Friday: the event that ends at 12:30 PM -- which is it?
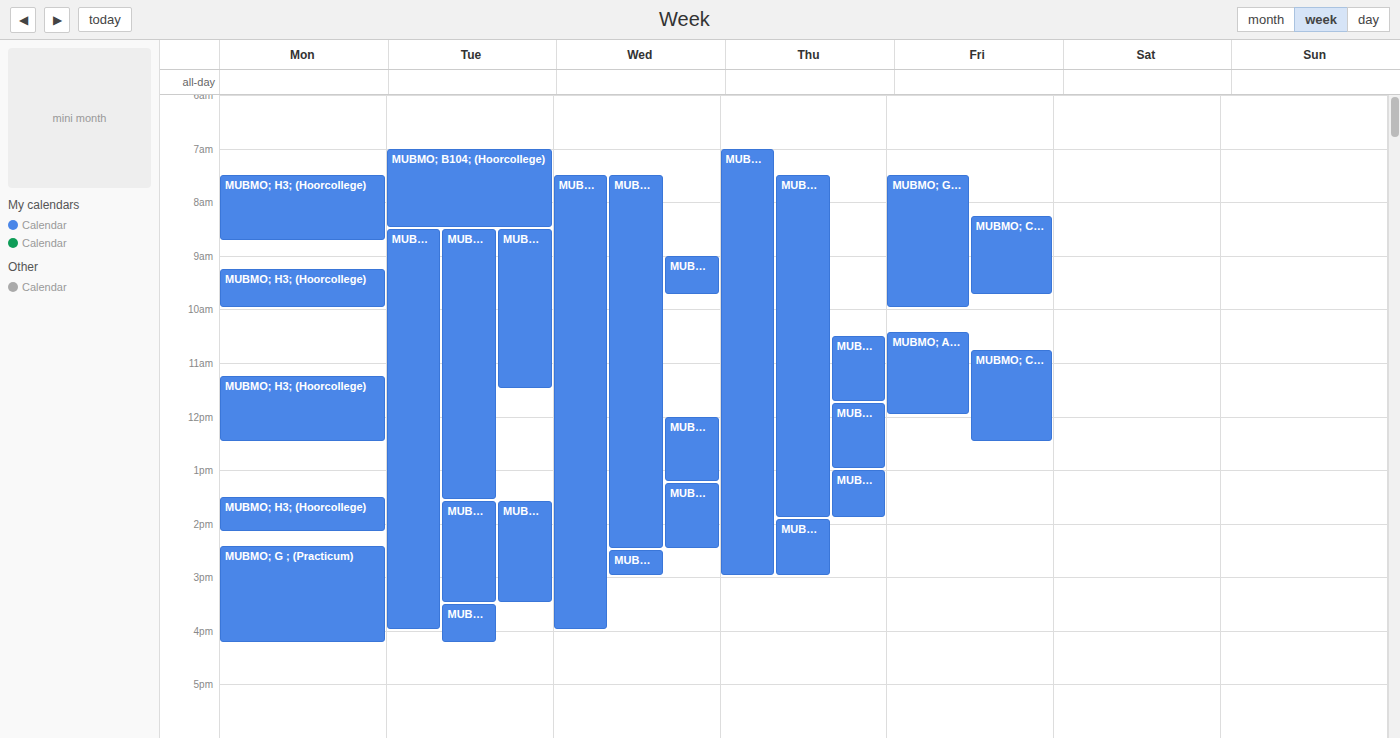
"MUBMO; C6; (Werkzitting)"